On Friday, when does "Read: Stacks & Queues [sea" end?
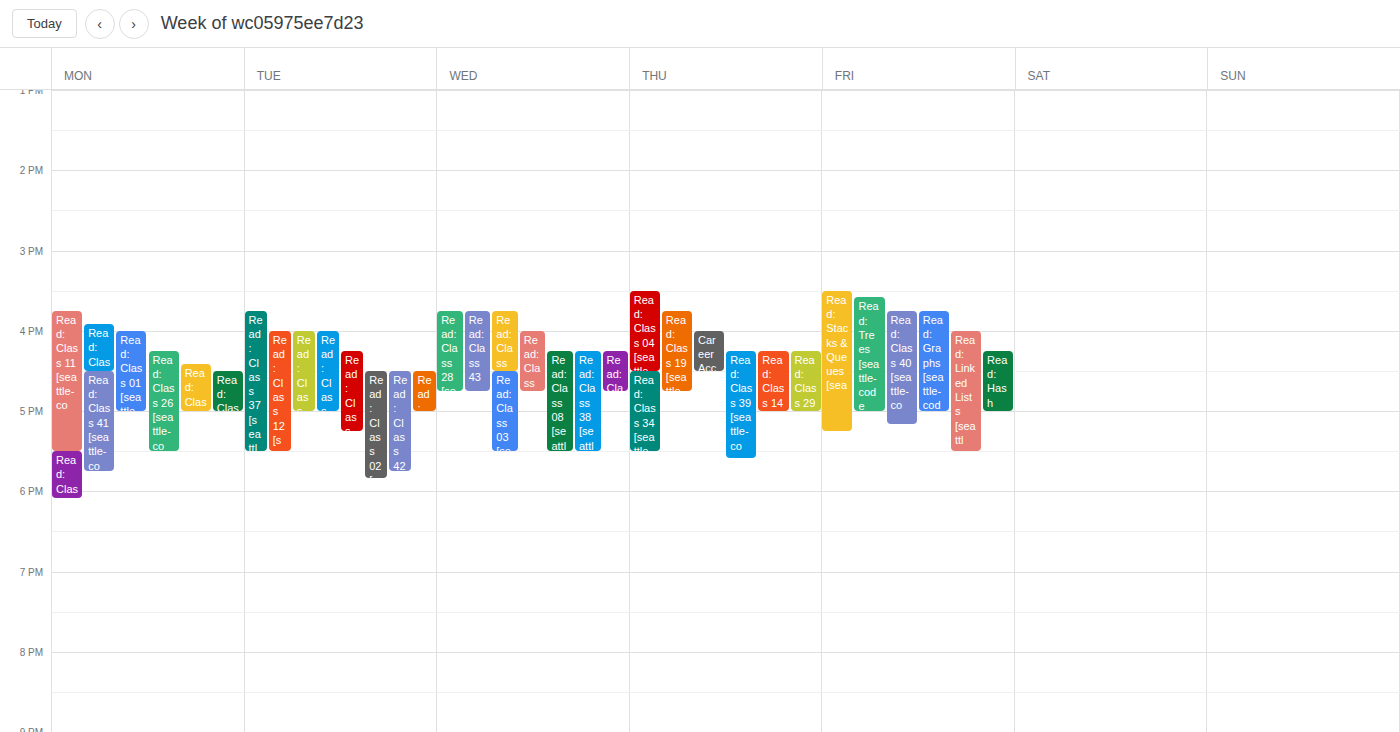
5:15 PM